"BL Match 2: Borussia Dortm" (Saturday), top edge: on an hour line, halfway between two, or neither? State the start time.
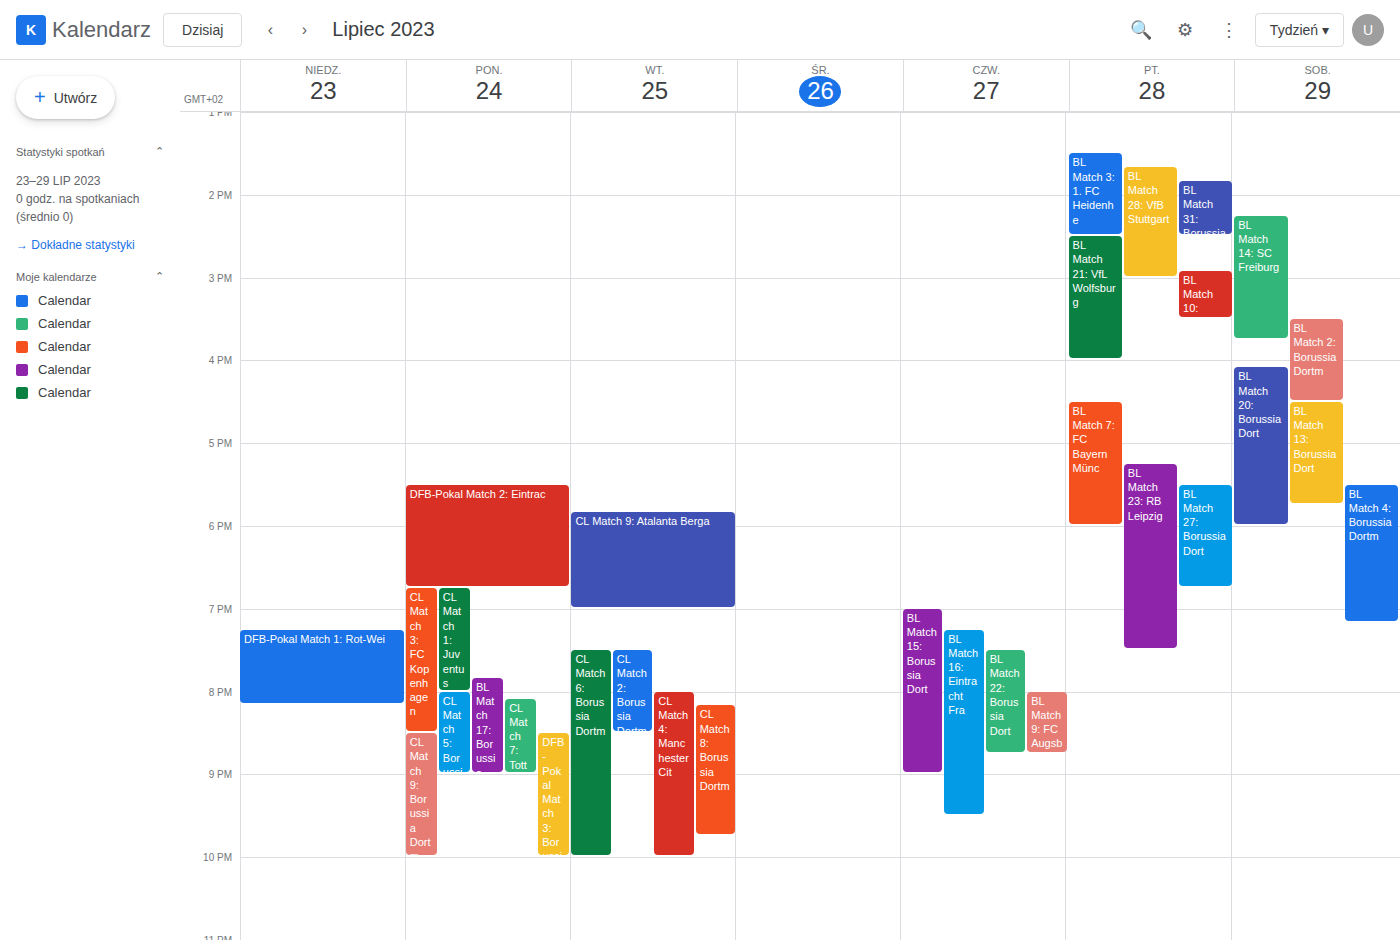
3:30 PM -- halfway between the 3 PM and 4 PM lines.